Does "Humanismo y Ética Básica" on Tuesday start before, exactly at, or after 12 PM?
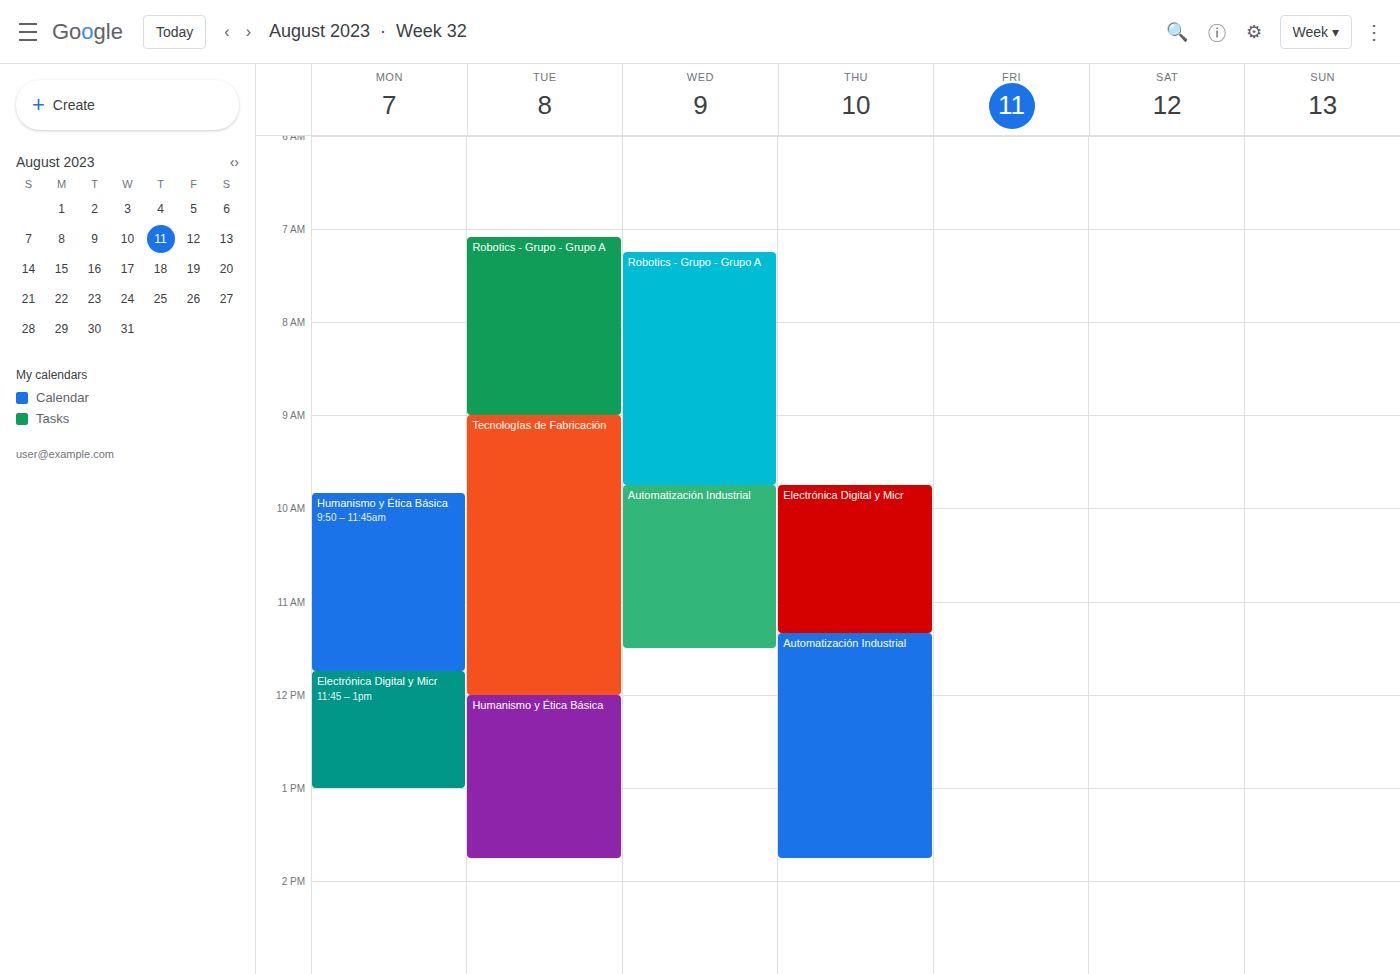
12:00 PM -- exactly at 12 PM, on the 12 PM line.